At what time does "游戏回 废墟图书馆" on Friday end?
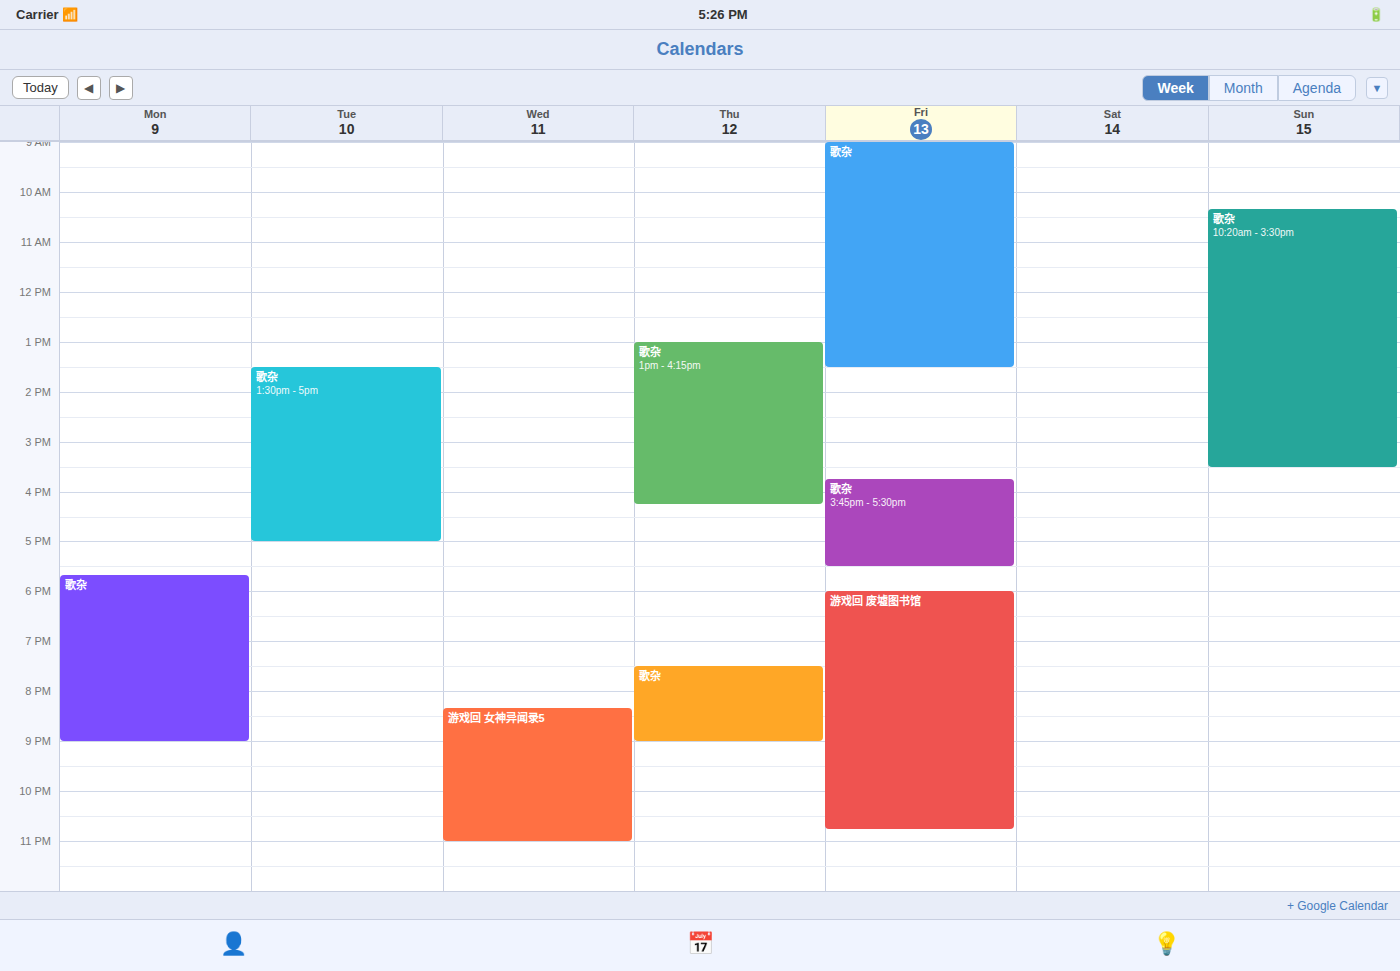
10:45 PM